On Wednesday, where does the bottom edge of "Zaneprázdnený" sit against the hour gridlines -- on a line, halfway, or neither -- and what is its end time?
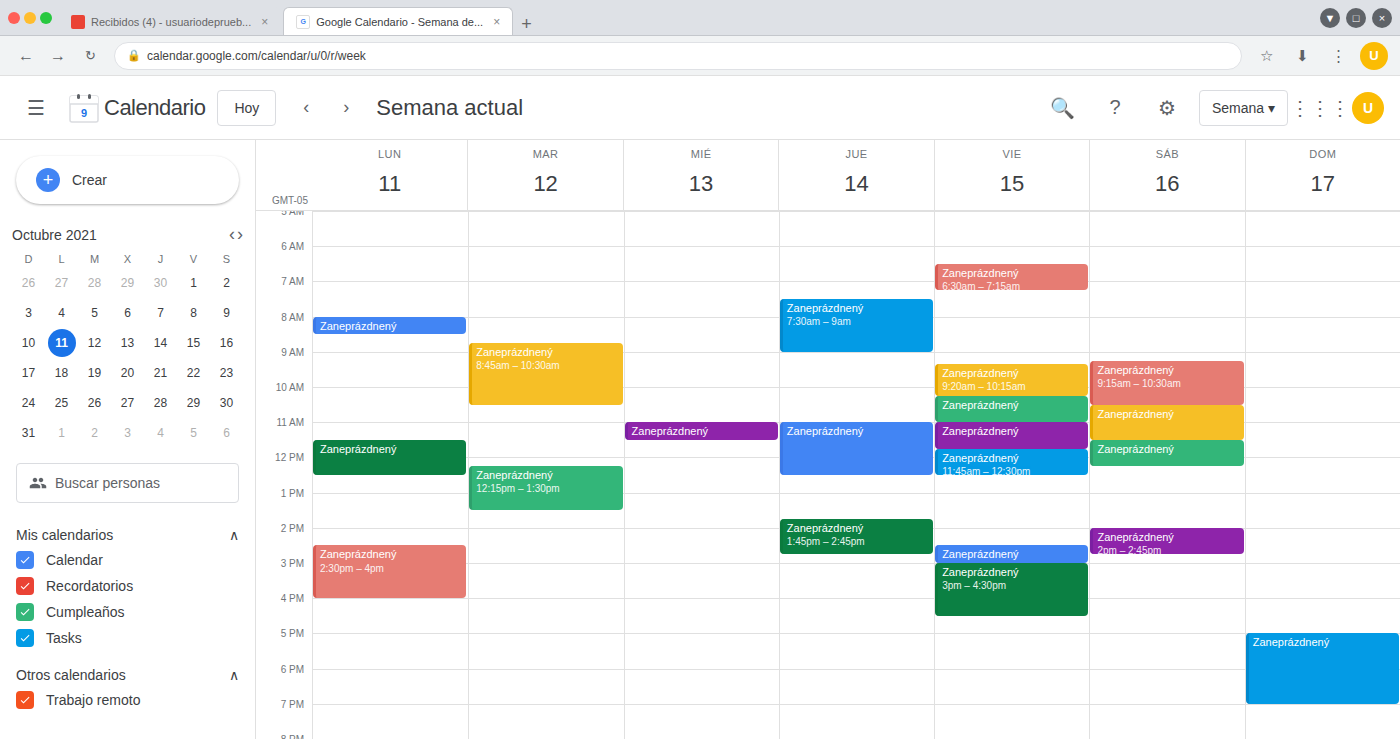
11:30 AM -- halfway between the 11 AM and 12 PM lines.